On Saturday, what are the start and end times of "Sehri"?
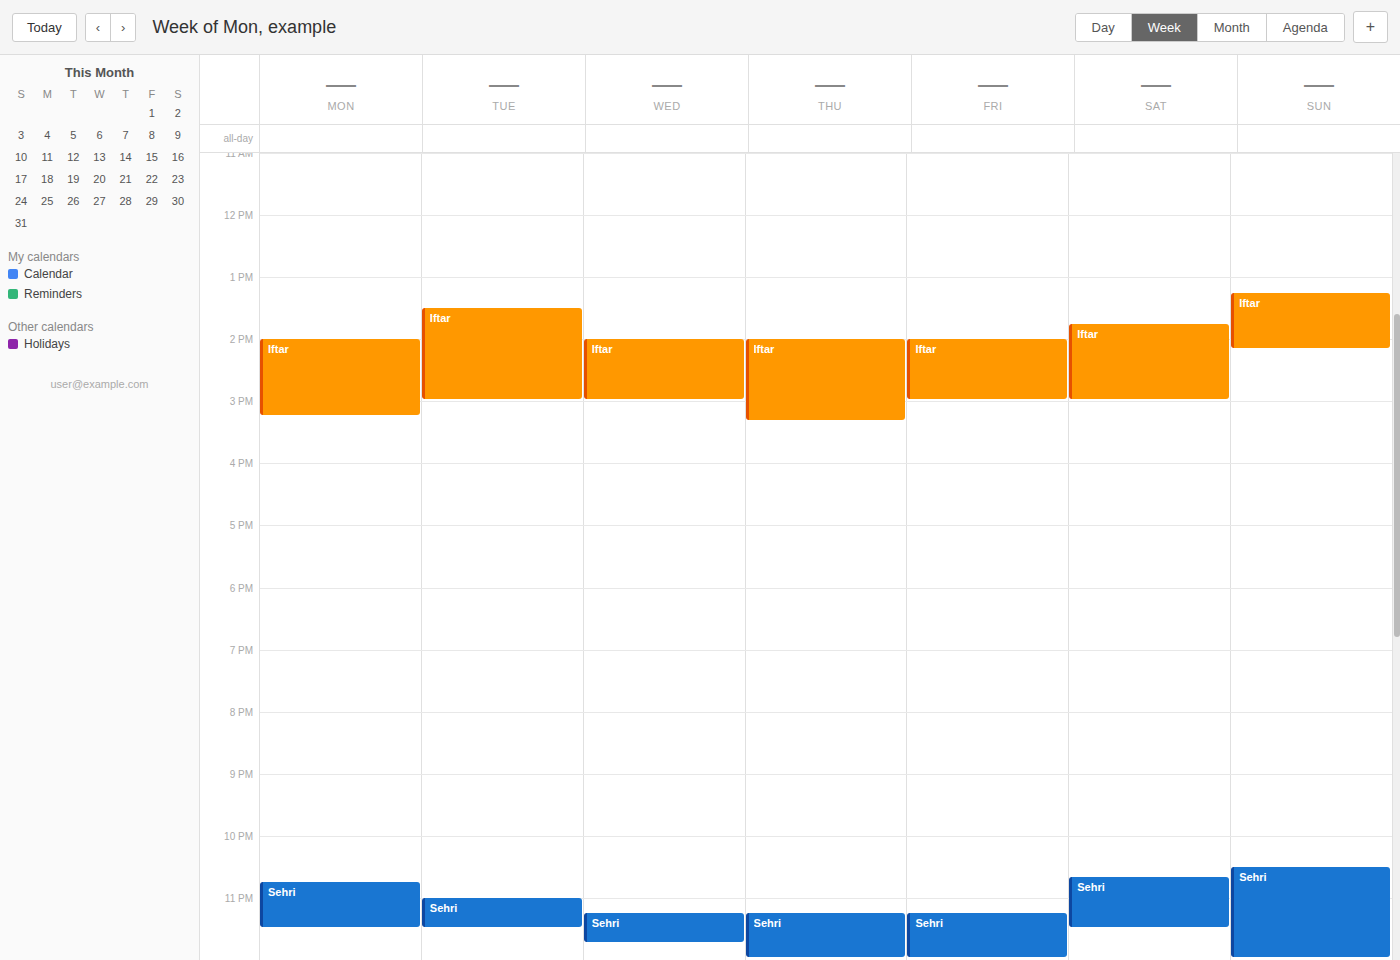
22:40 to 23:30